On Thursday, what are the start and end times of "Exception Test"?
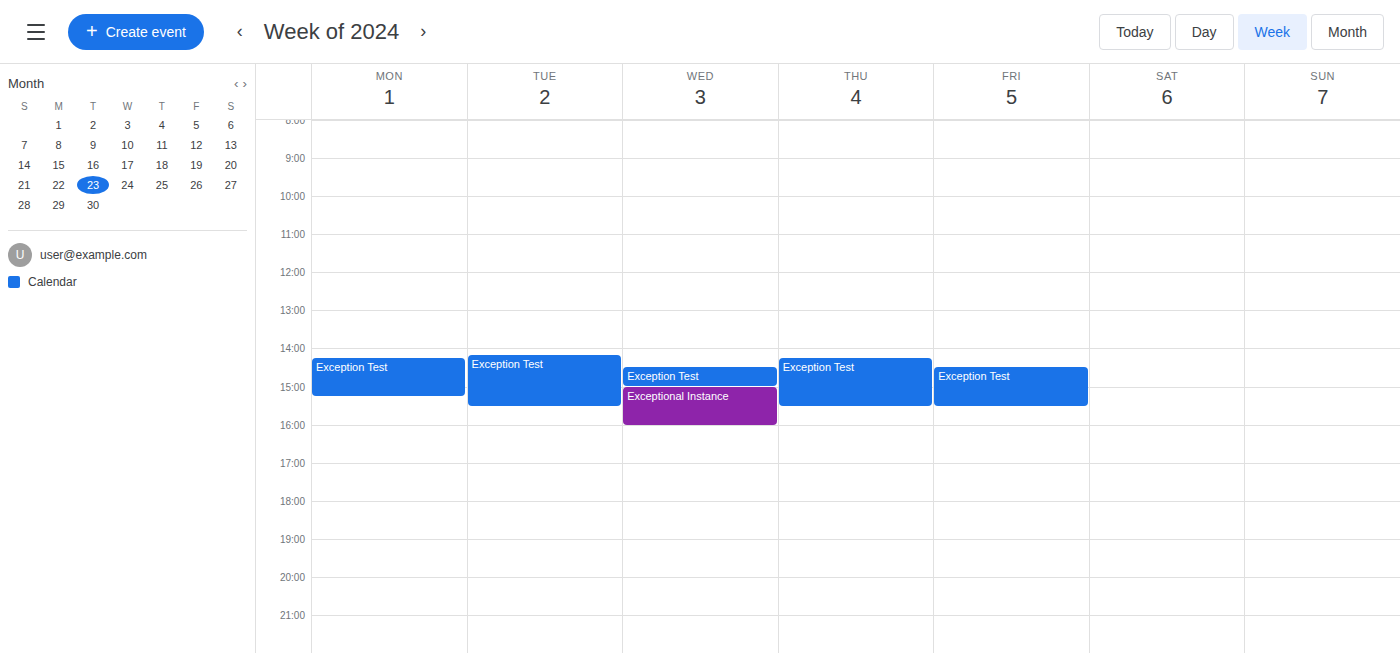
2:15 PM to 3:30 PM